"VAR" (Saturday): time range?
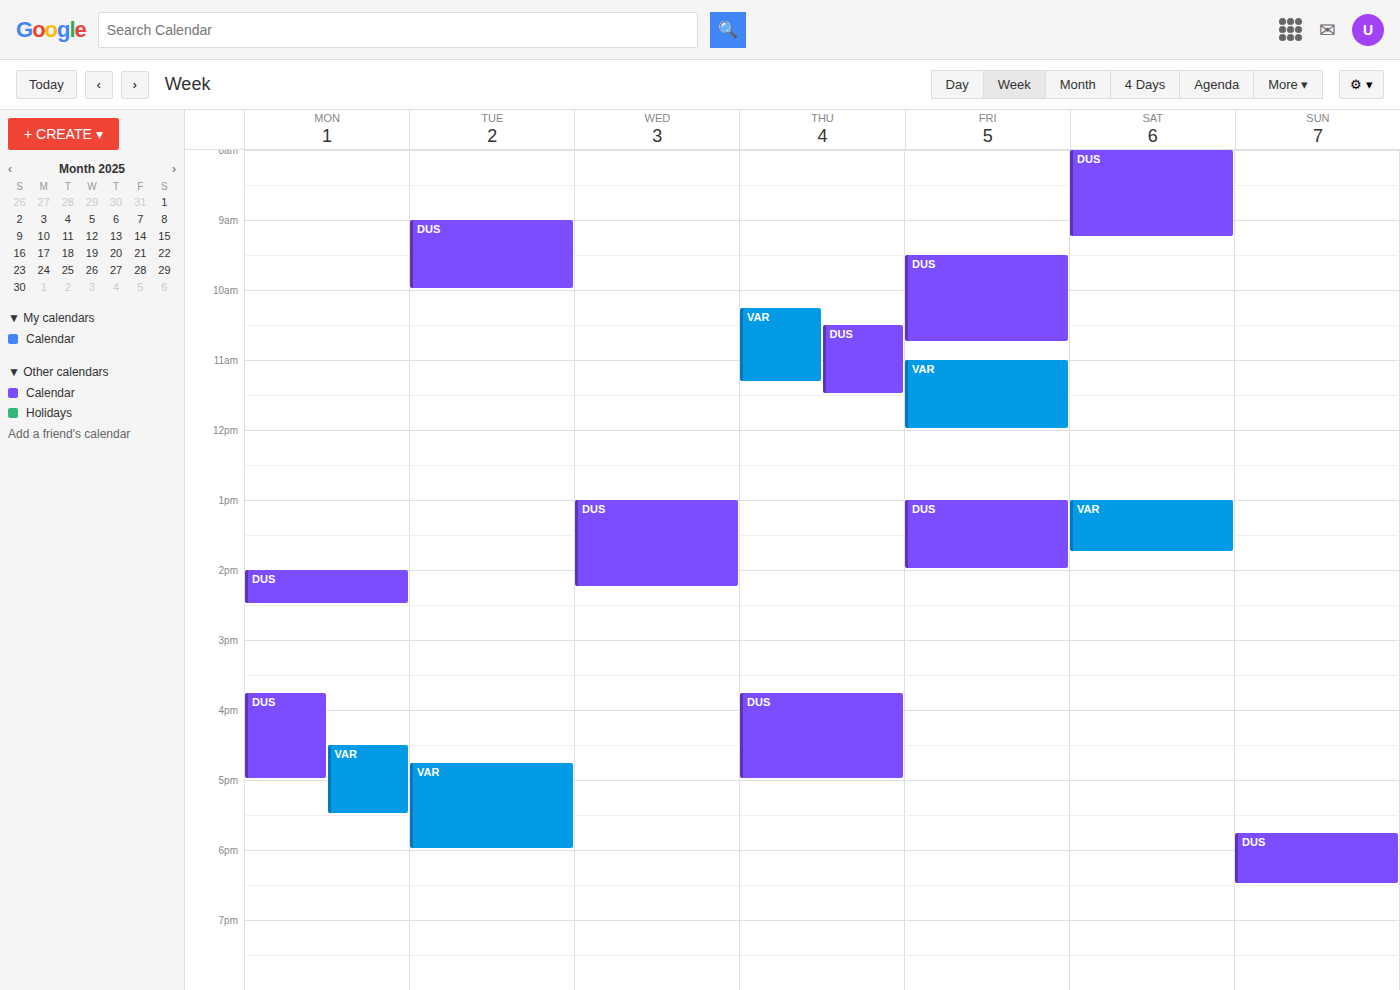
1:00 PM to 1:45 PM